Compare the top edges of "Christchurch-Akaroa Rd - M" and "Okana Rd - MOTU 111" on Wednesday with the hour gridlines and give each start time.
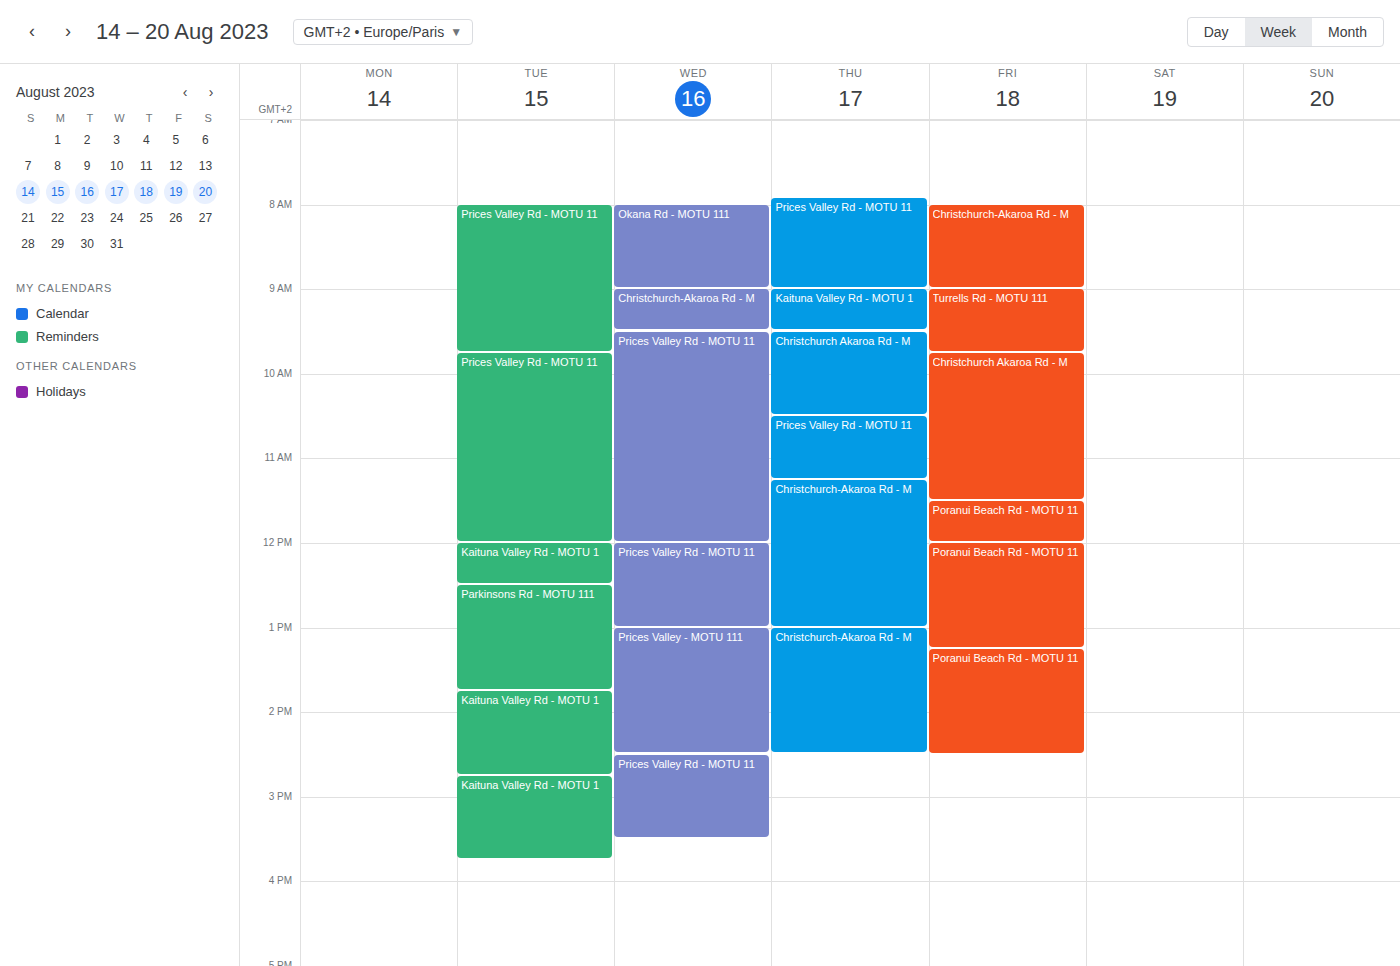
"Christchurch-Akaroa Rd - M": 9:00 AM, exactly on the 9 AM line. "Okana Rd - MOTU 111": 8:00 AM, exactly on the 8 AM line.